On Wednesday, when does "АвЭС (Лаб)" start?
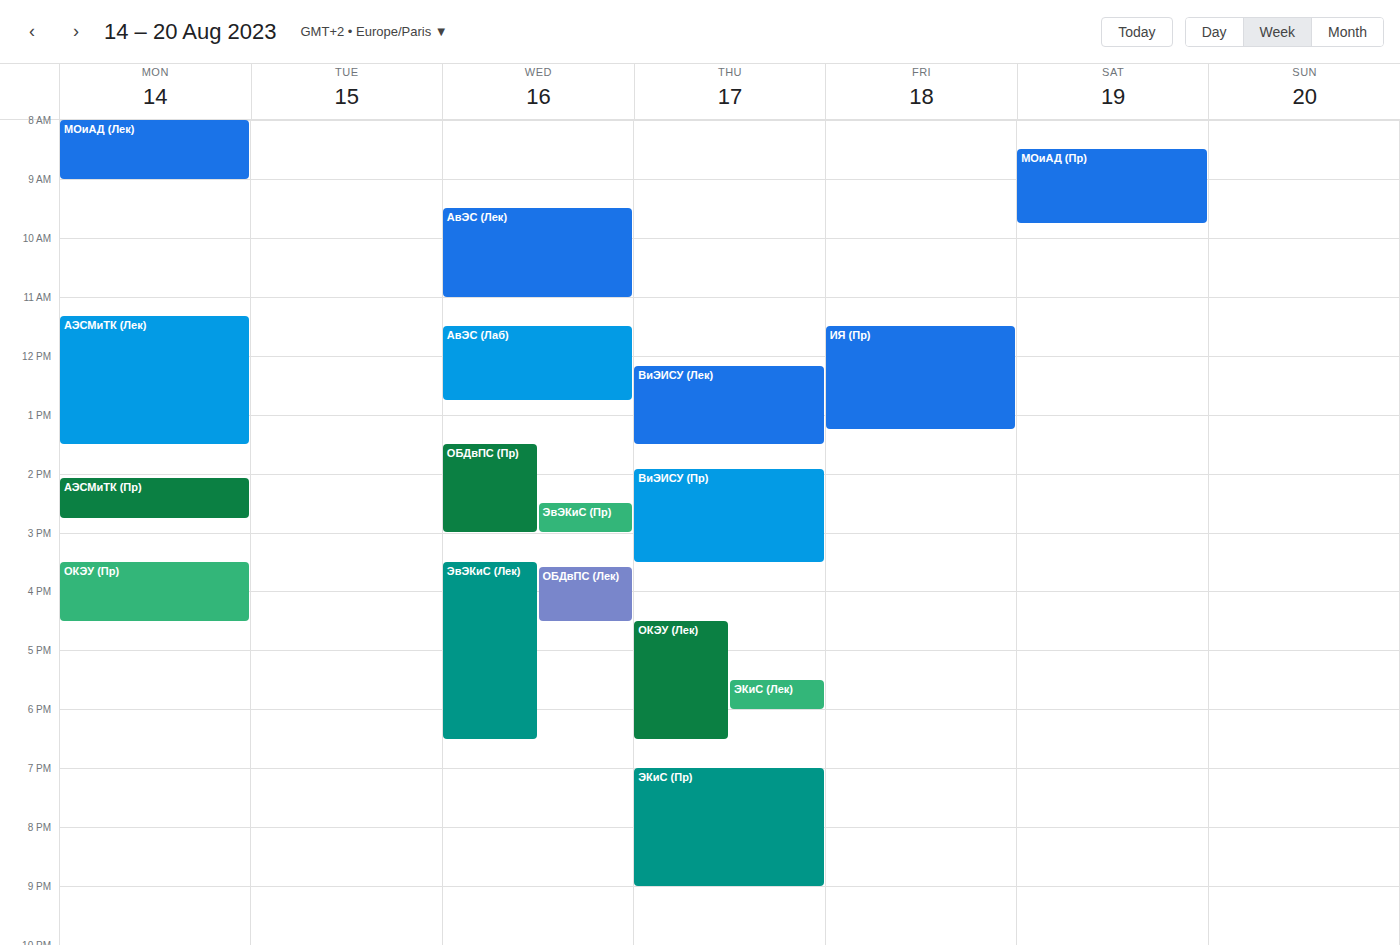
11:30 AM